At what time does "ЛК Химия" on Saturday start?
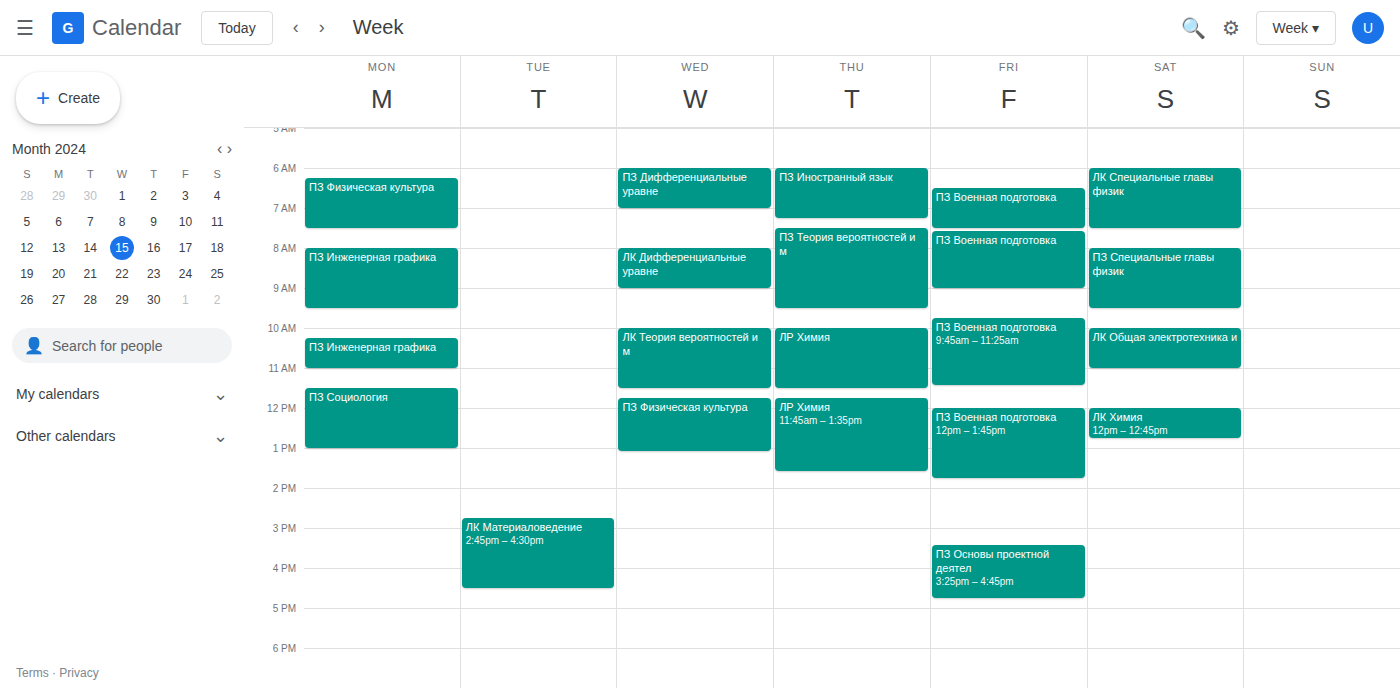
12:00